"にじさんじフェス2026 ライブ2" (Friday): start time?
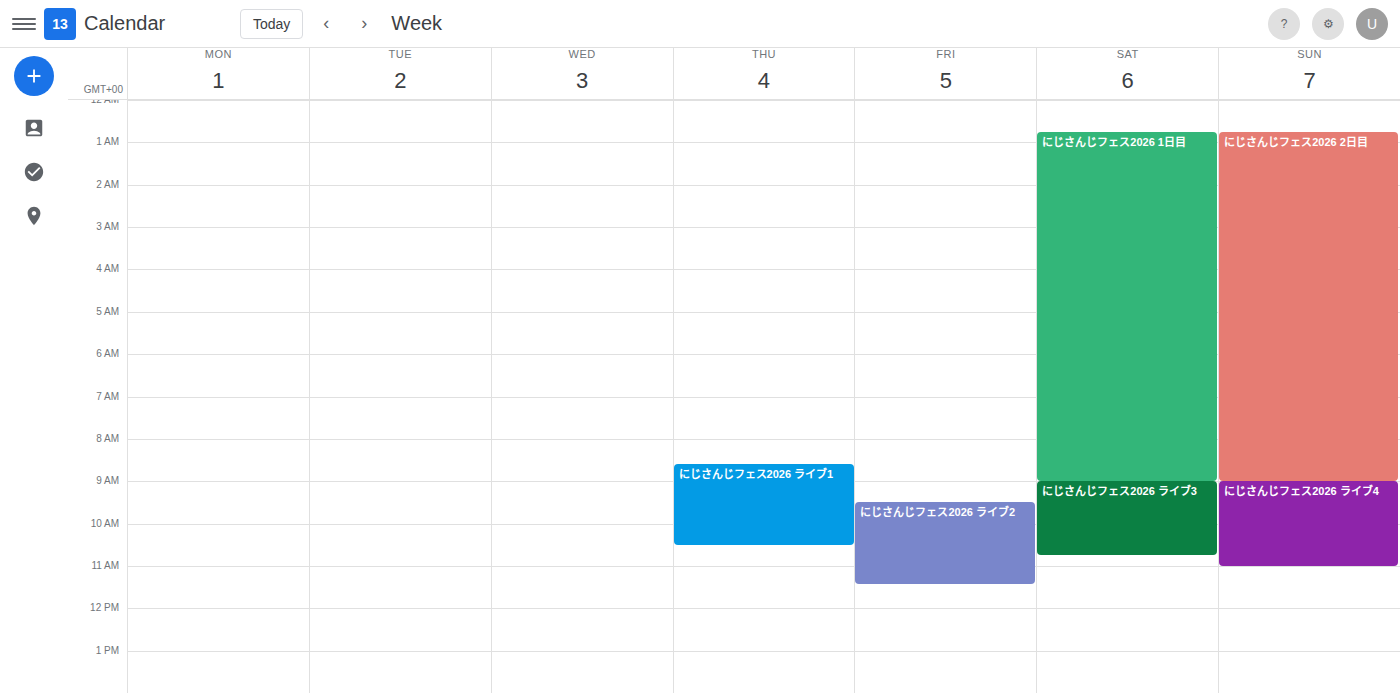
9:30 AM